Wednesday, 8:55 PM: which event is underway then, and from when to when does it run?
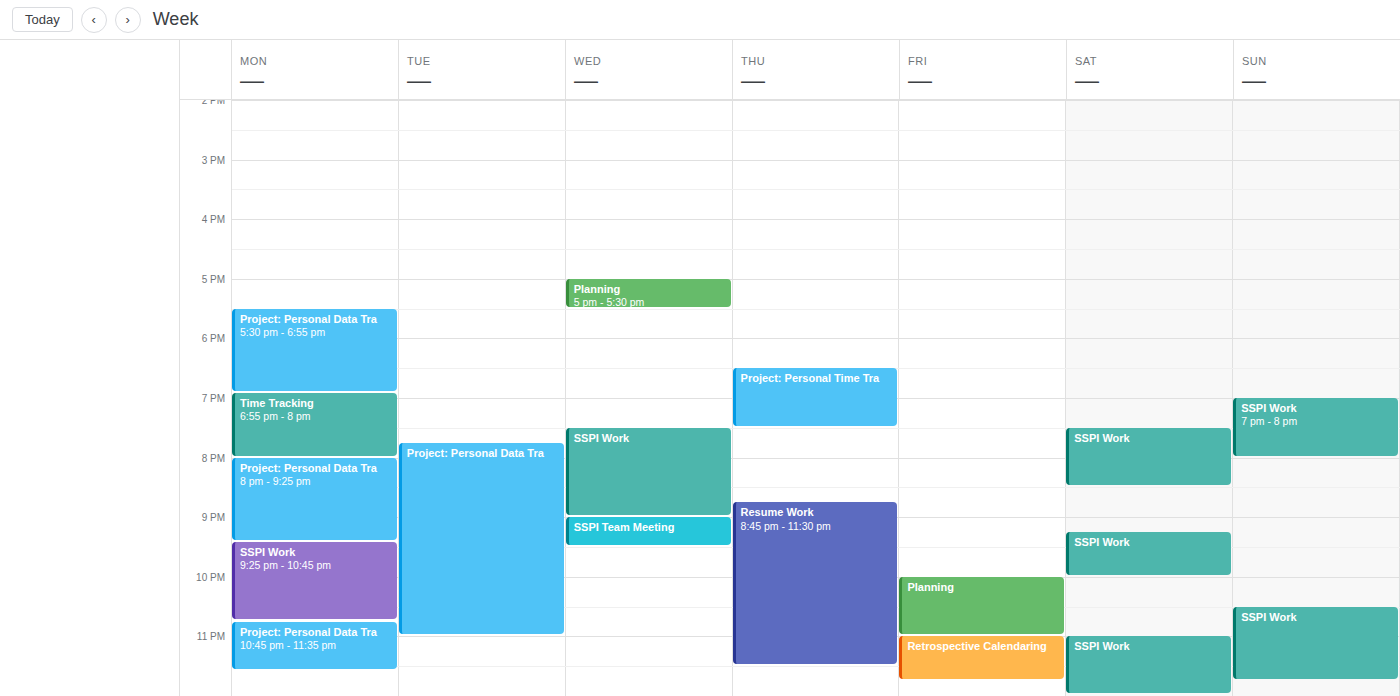
"SSPI Work", 7:30 PM to 9:00 PM